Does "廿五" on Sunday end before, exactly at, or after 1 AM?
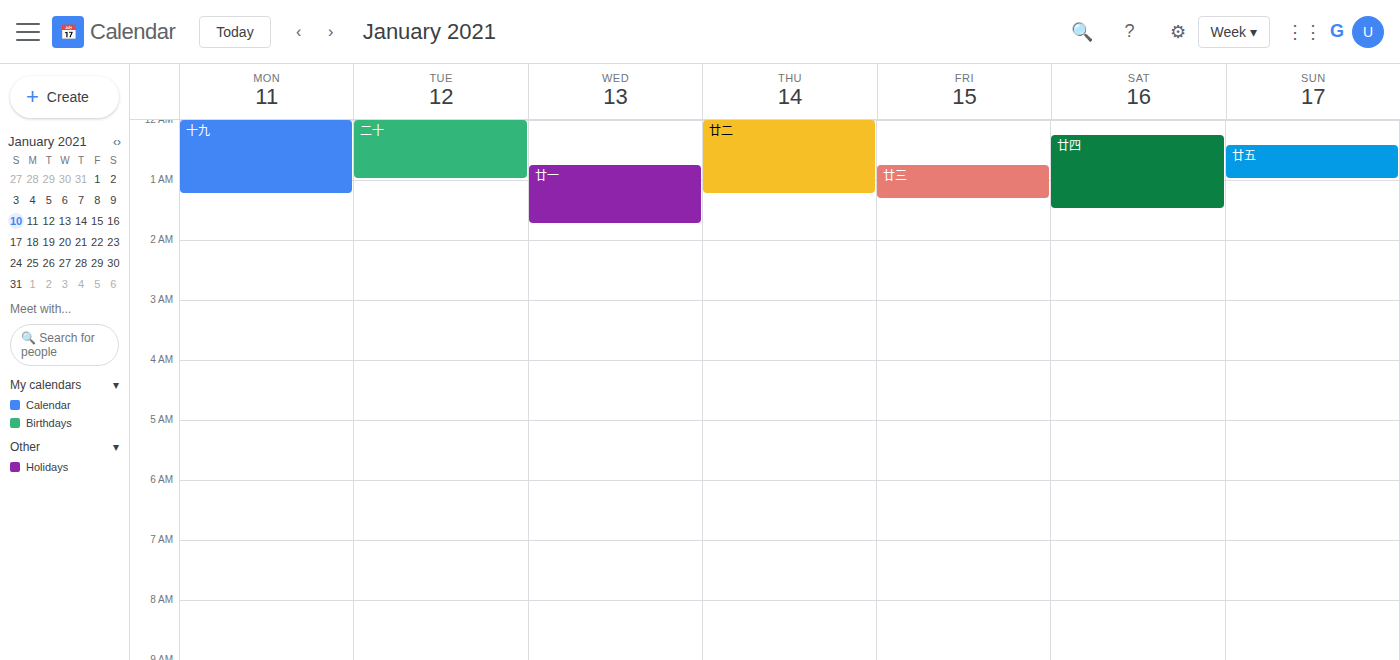
1:00 AM -- exactly at 1 AM, on the 1 AM line.